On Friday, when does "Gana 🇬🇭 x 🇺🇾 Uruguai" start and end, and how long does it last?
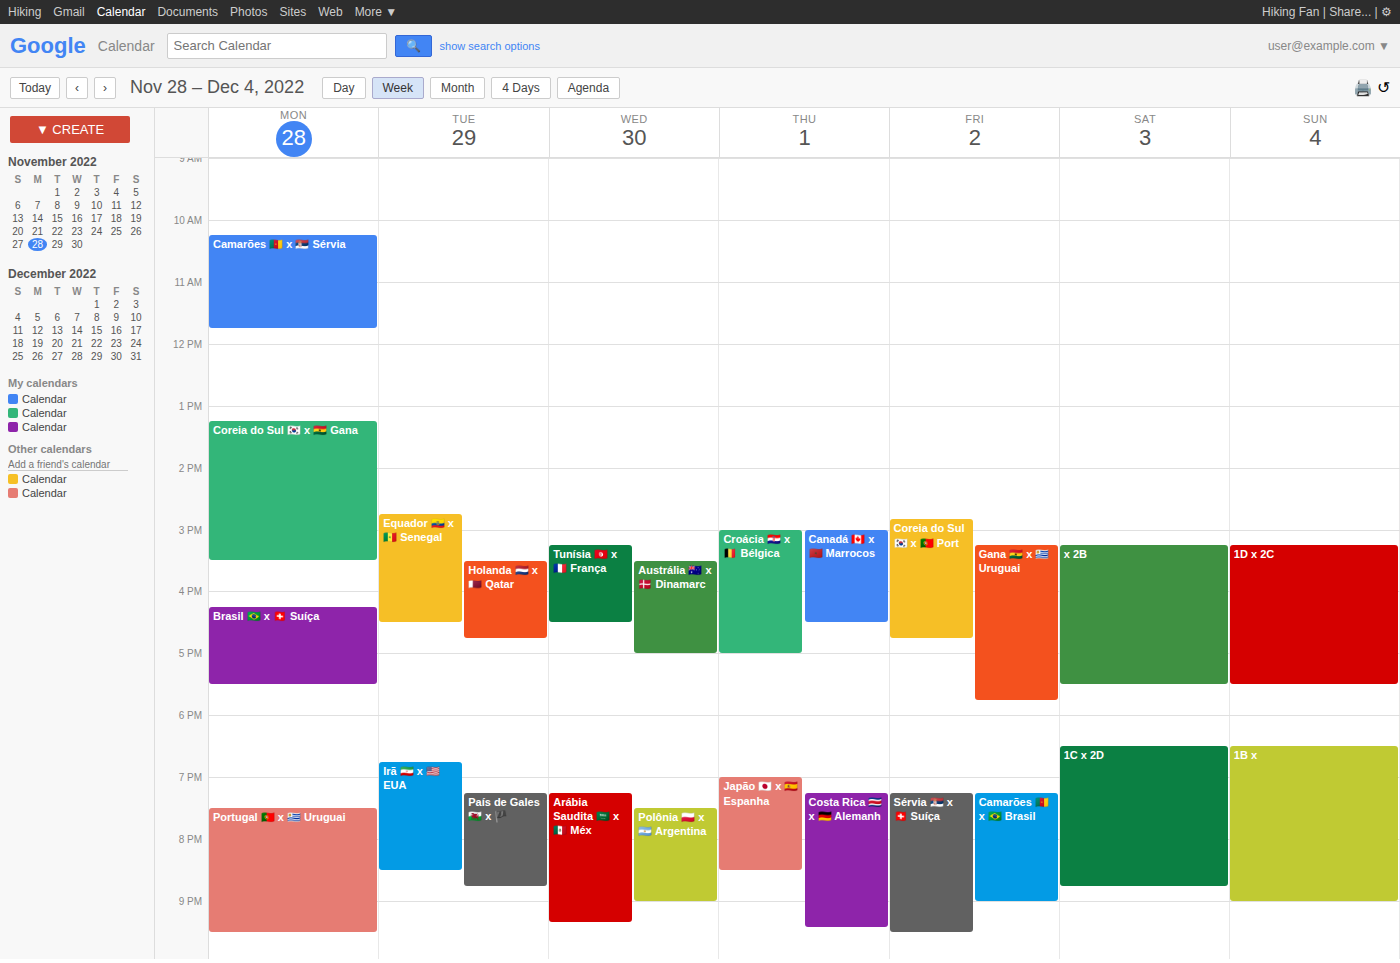
3:15 PM to 5:45 PM, 2 hours 30 minutes